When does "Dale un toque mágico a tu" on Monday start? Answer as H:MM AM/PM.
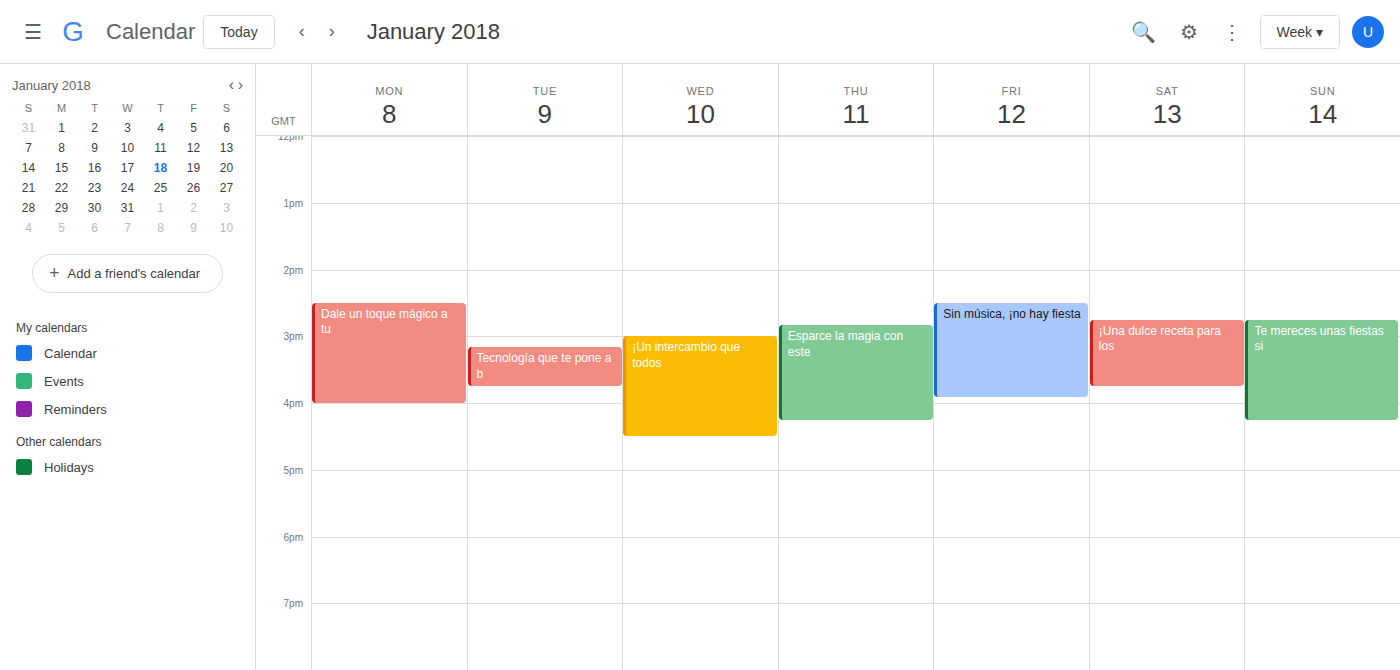
2:30 PM